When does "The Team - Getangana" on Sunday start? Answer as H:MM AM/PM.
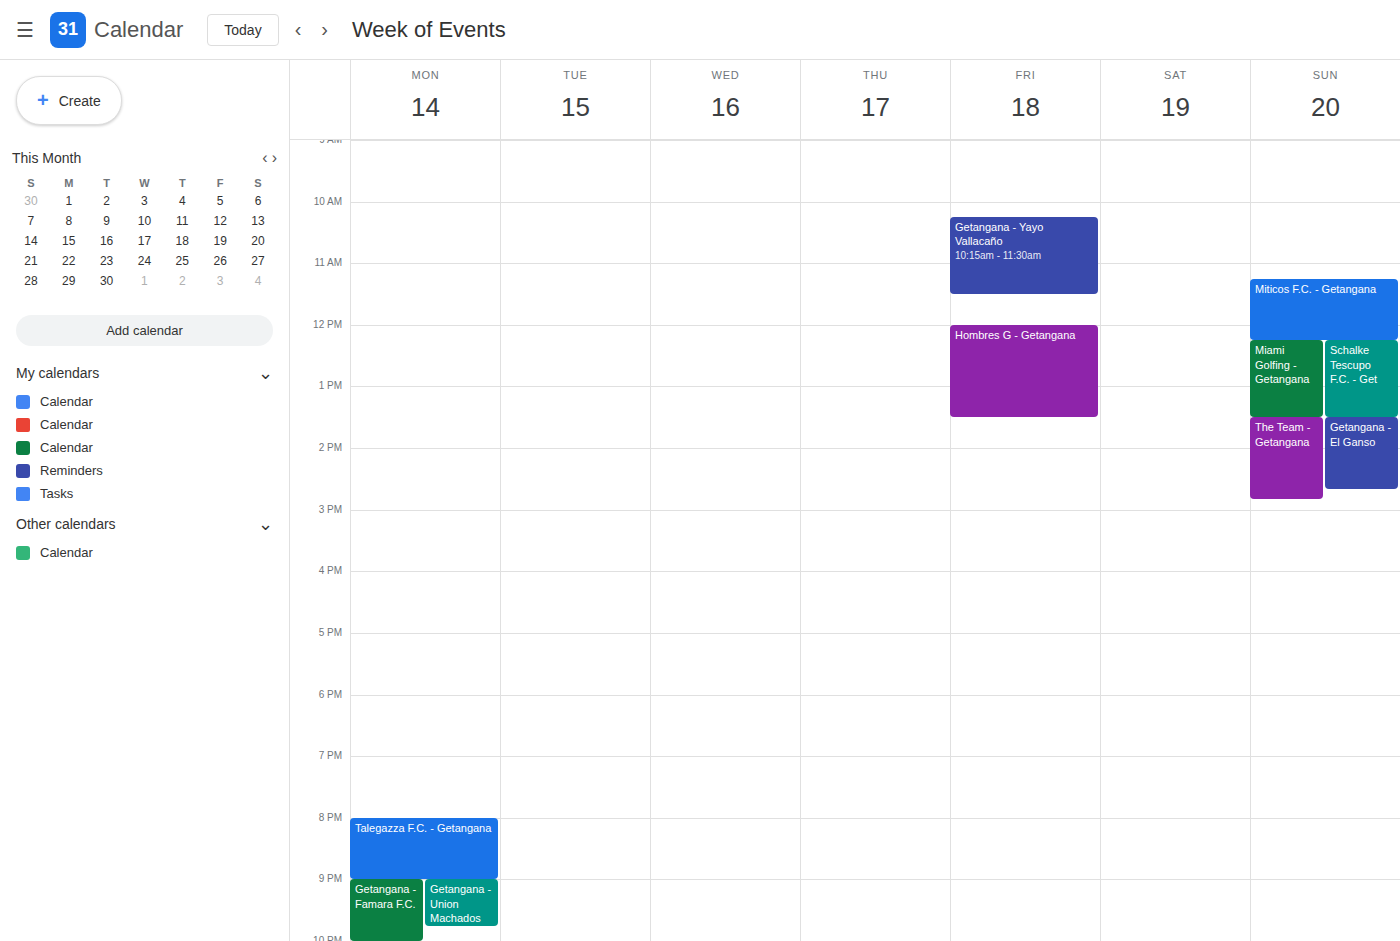
1:30 PM